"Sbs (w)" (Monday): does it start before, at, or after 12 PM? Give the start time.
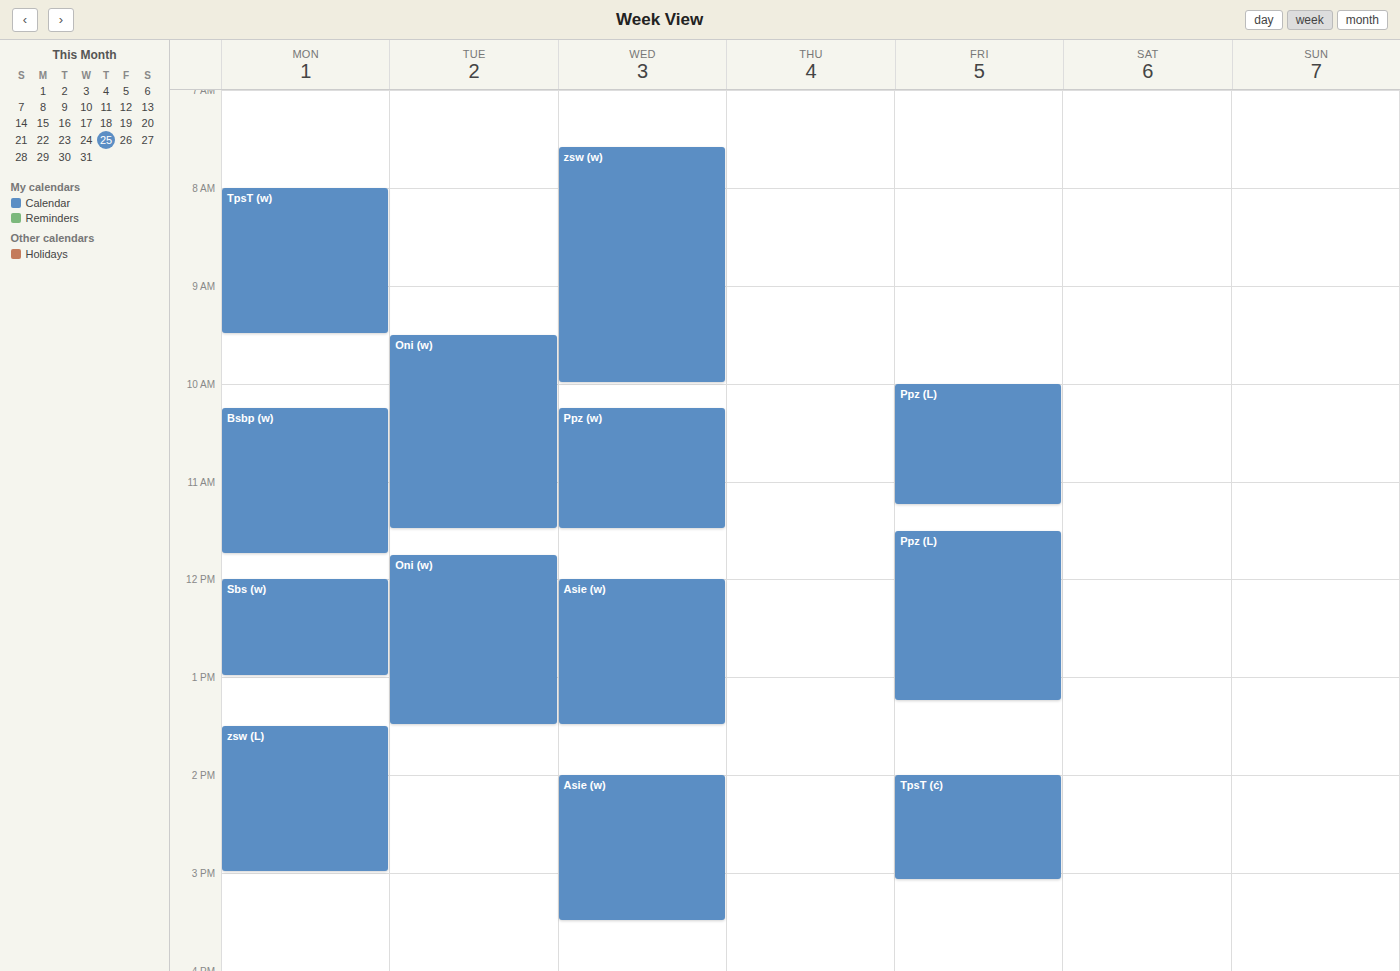
12:00 PM -- exactly at 12 PM, on the 12 PM line.